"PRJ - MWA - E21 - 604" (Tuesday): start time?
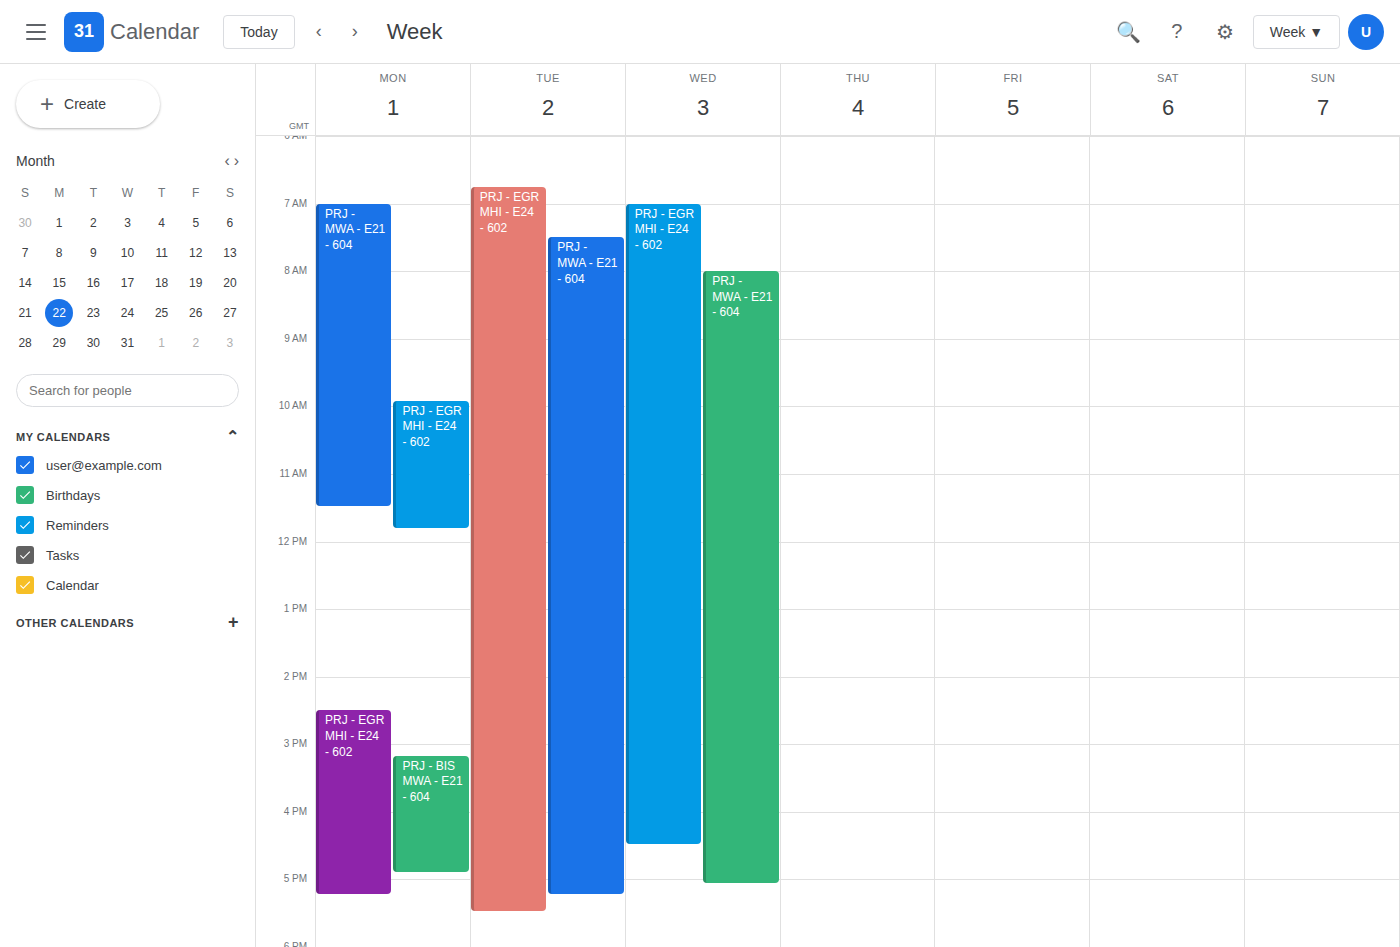
7:30 AM